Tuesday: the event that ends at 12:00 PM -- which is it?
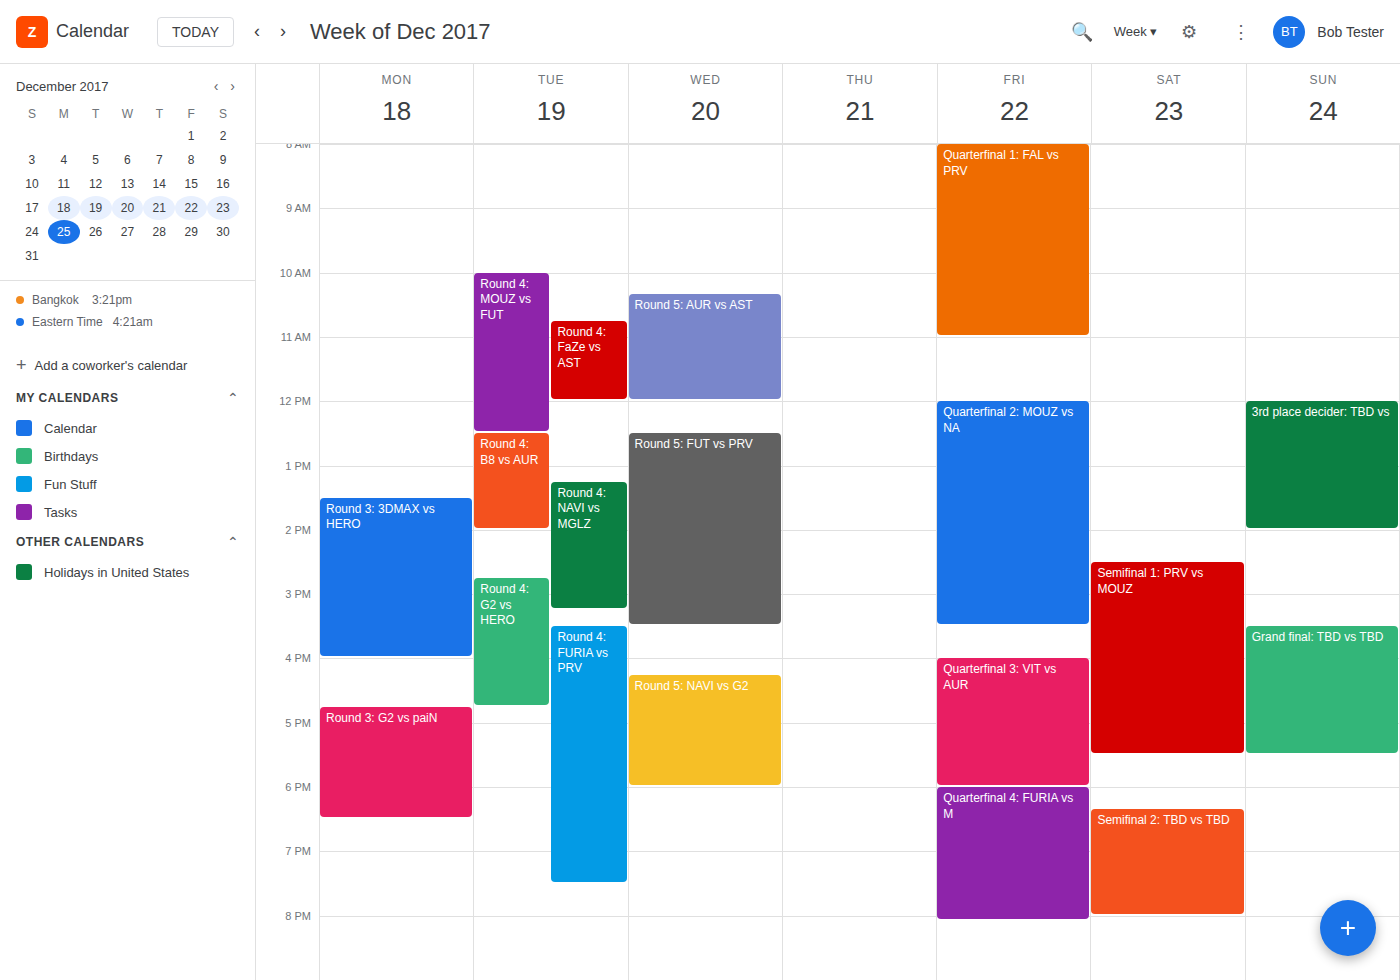
"Round 4: FaZe vs AST"